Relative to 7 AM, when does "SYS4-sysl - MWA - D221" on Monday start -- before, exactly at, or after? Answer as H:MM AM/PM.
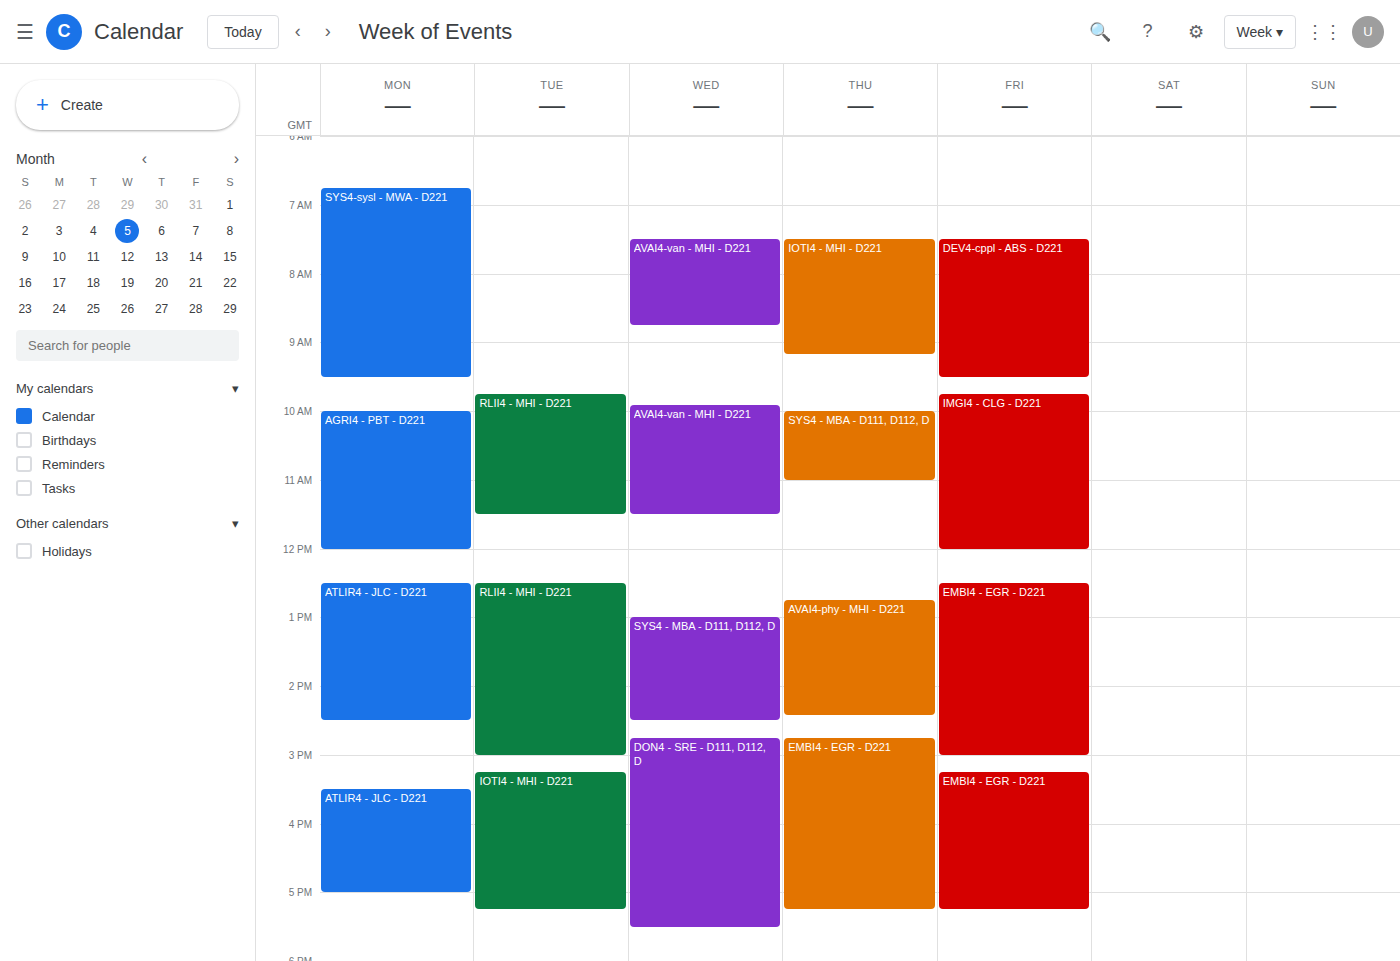
6:45 AM -- before 7 AM, 15 minutes above the 7 AM line.